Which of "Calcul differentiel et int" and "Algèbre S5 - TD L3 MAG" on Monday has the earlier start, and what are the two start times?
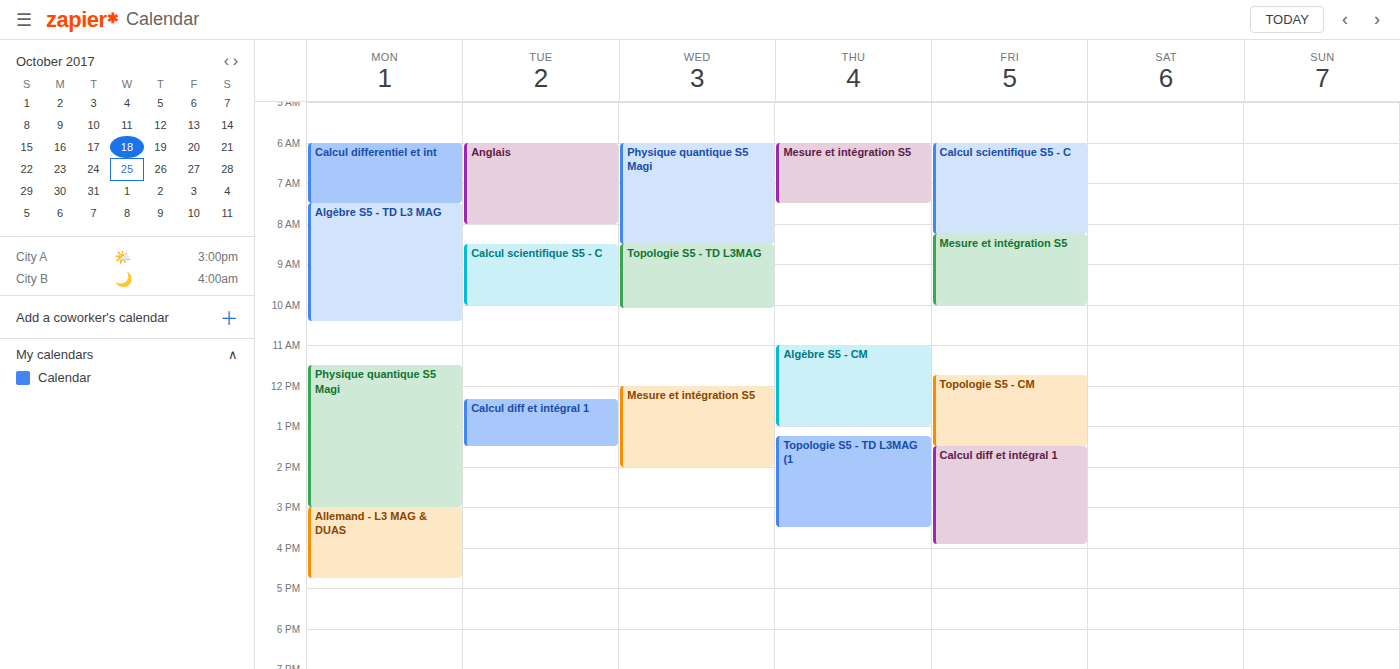
"Calcul differentiel et int" 06:00; "Algèbre S5 - TD L3 MAG" 07:30.